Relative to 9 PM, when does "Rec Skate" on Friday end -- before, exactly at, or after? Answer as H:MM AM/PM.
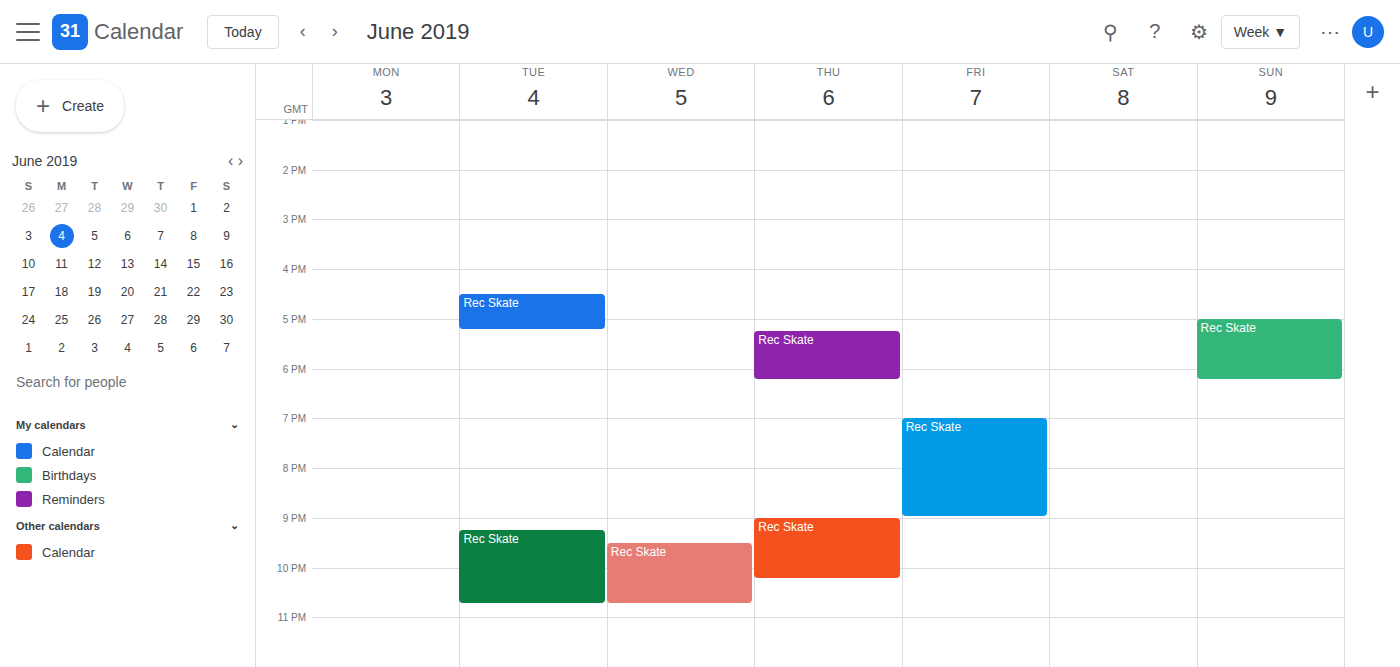
9:00 PM -- exactly at 9 PM, on the 9 PM line.